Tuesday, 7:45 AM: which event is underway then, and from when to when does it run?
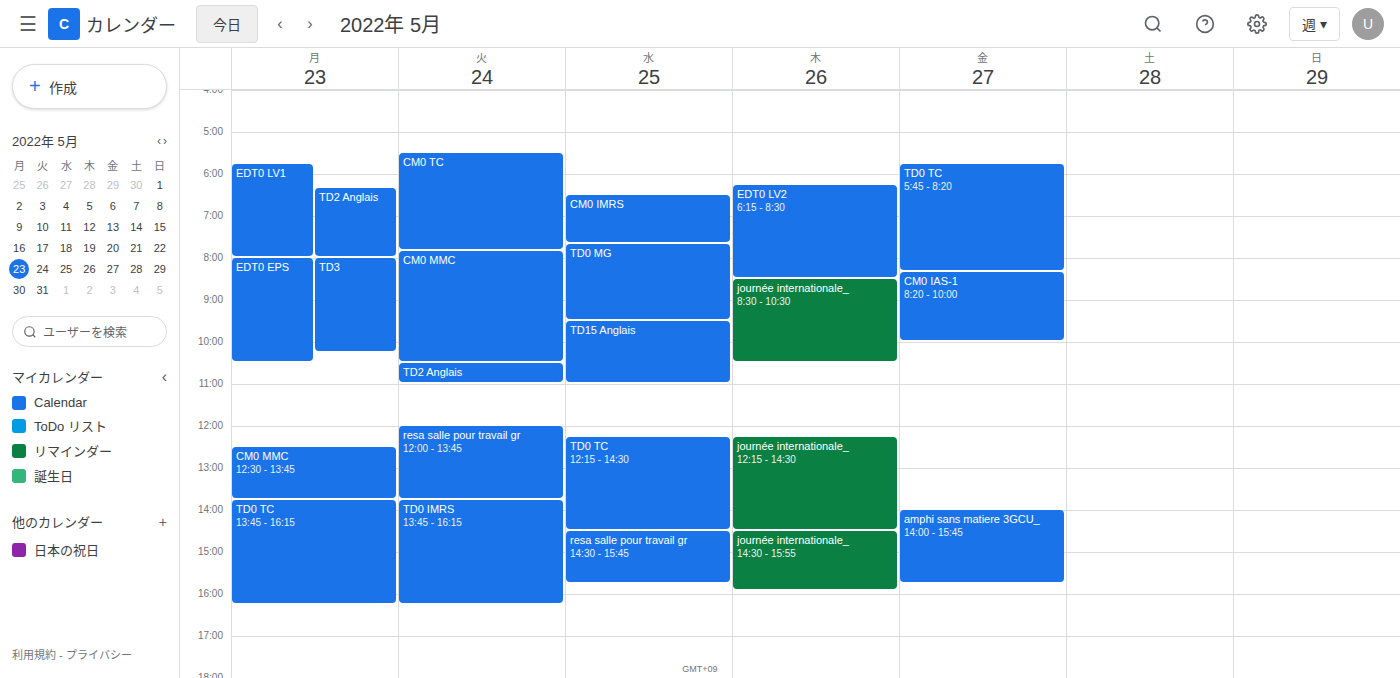
"CM0 TC", 5:30 AM to 7:50 AM